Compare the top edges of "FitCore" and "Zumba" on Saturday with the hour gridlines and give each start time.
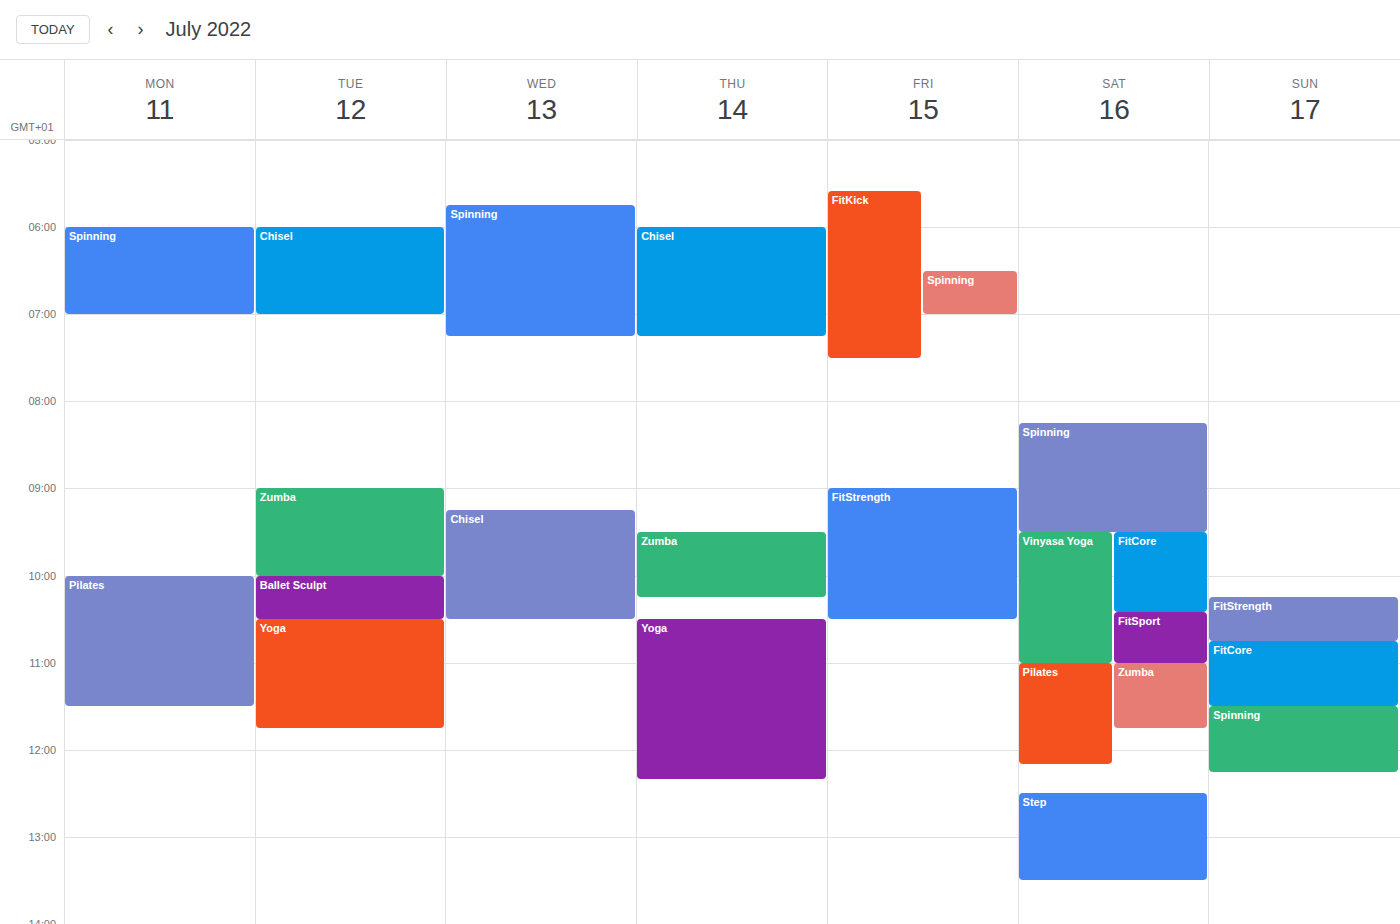
"FitCore": 9:30 AM, halfway between the 9 AM and 10 AM lines. "Zumba": 11:00 AM, exactly on the 11 AM line.